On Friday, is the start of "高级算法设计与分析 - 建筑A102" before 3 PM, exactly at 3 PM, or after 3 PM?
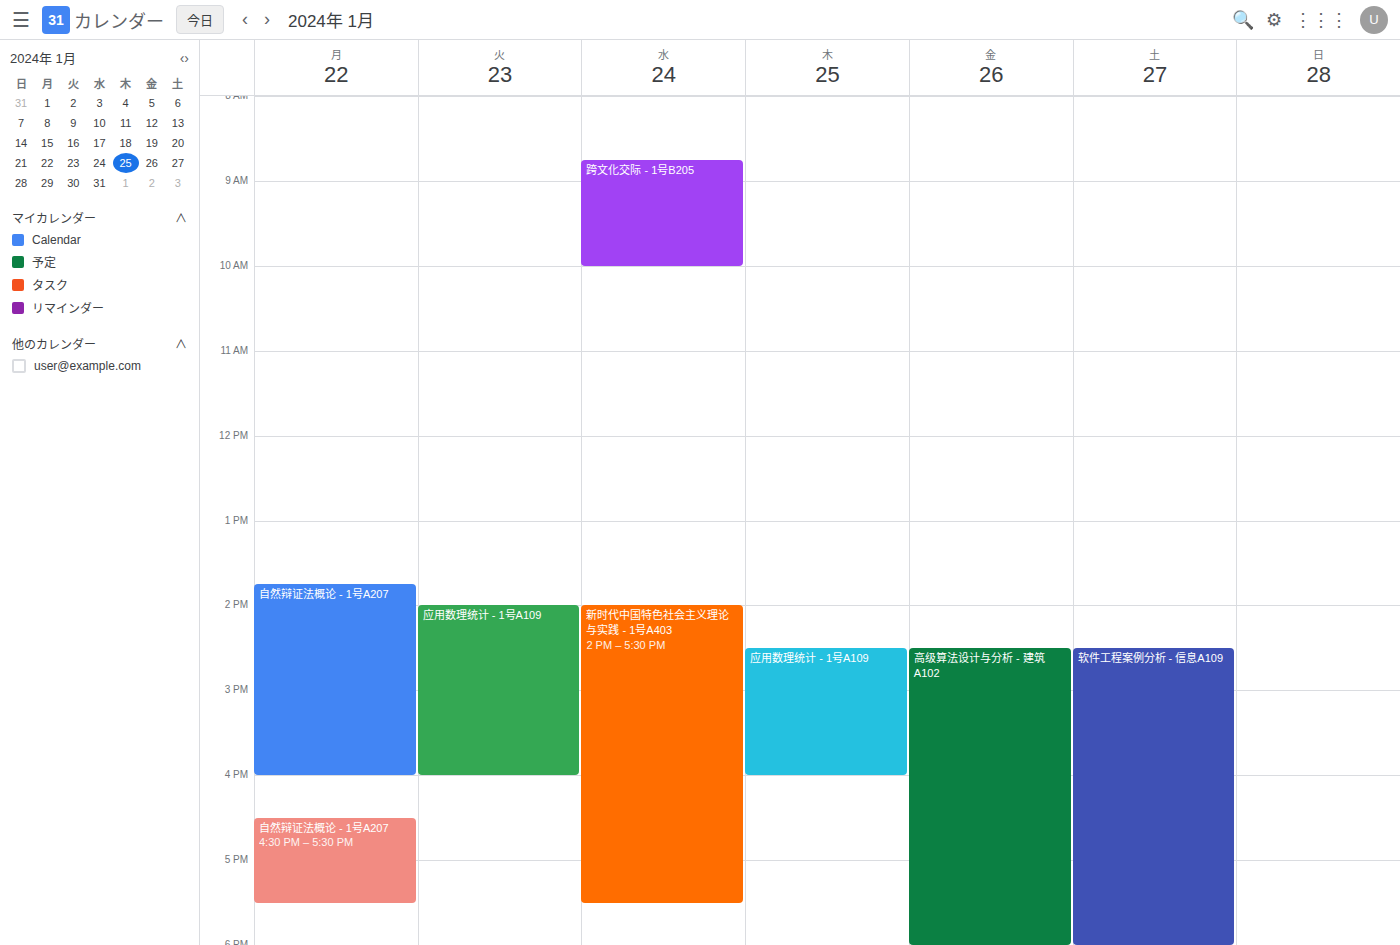
2:30 PM -- before 3 PM, 30 minutes above the 3 PM line.